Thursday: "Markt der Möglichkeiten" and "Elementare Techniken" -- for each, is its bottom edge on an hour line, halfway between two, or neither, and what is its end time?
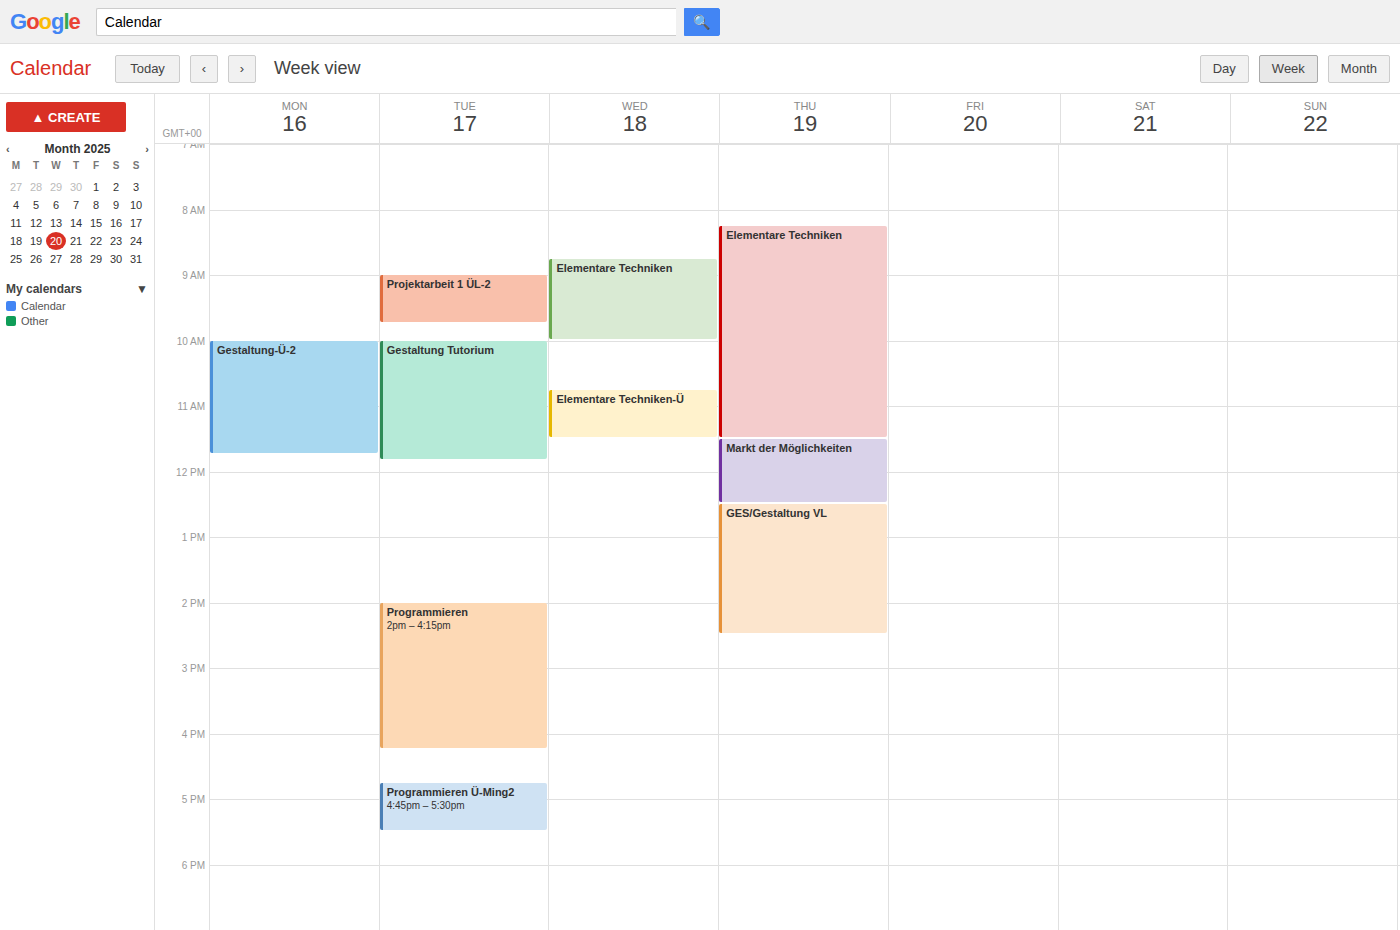
"Markt der Möglichkeiten": 12:30 PM, halfway between the 12 PM and 1 PM lines. "Elementare Techniken": 11:30 AM, halfway between the 11 AM and 12 PM lines.